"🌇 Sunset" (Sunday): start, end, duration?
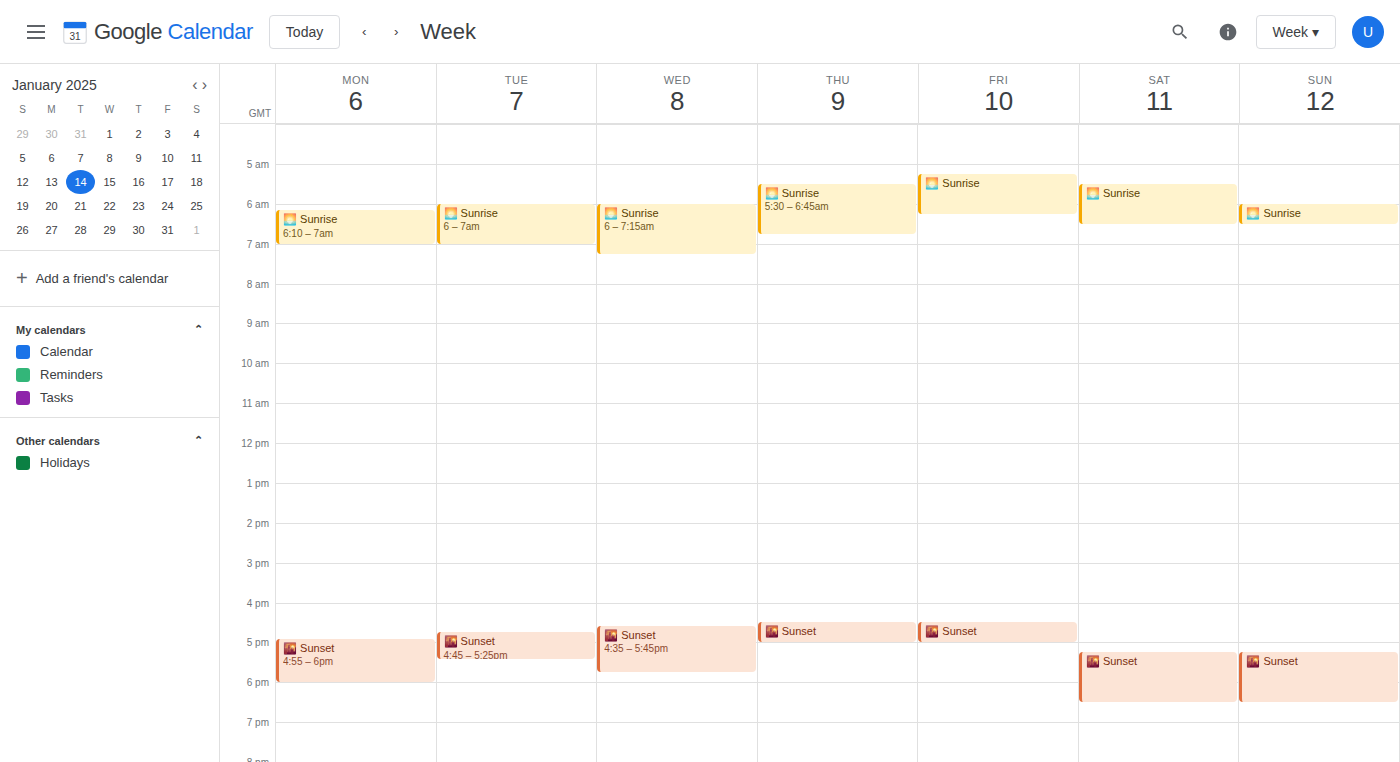
5:15 PM to 6:30 PM, 1 hour 15 minutes